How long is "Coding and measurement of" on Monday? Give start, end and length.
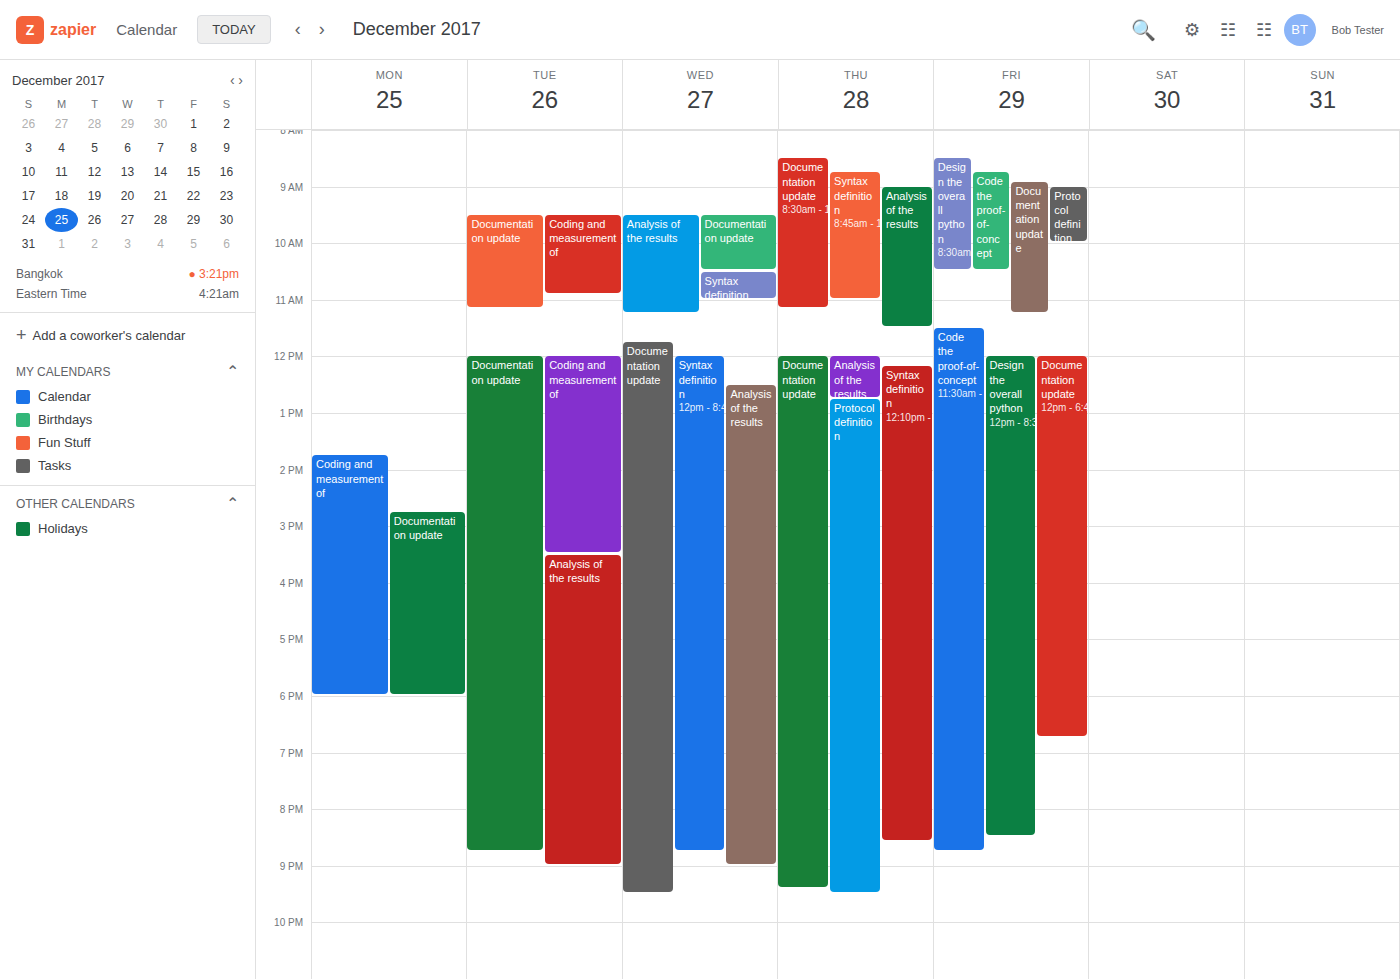
1:45 PM to 6:00 PM, 4 hours 15 minutes